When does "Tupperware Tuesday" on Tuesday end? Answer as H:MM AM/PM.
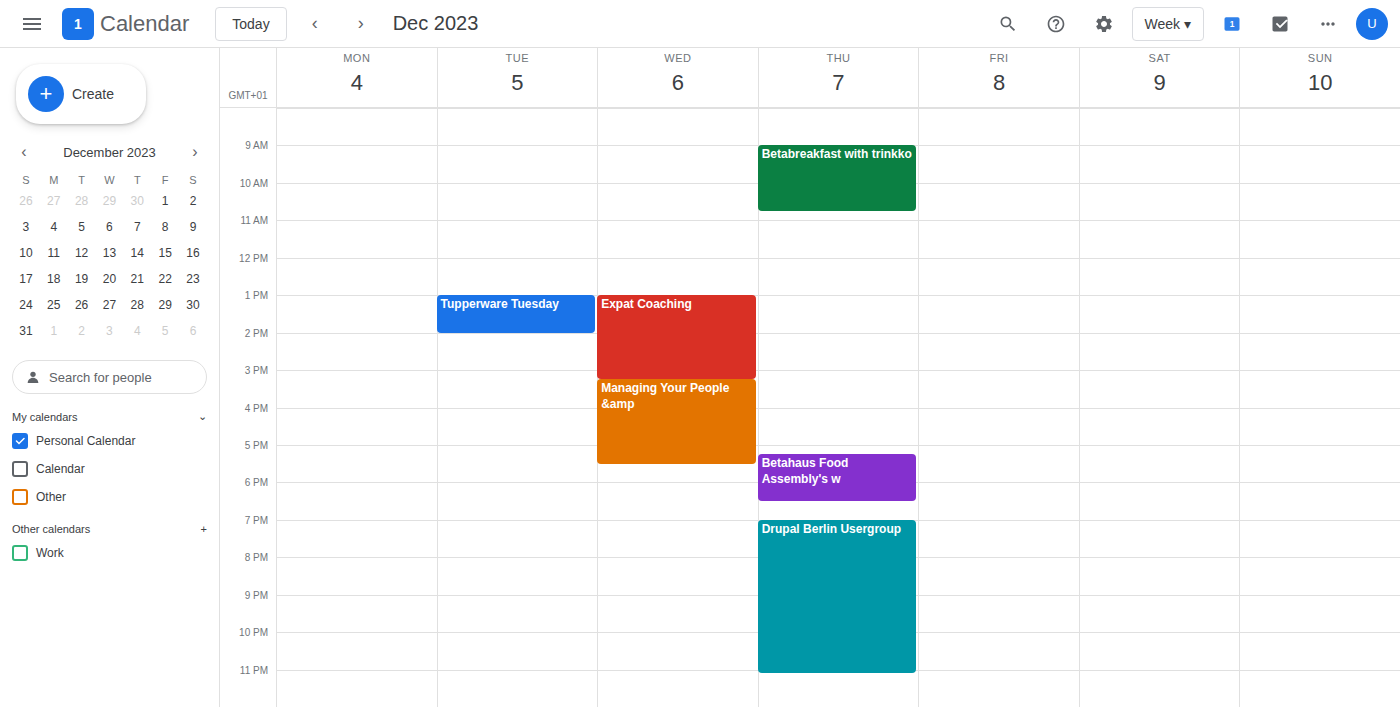
2:00 PM